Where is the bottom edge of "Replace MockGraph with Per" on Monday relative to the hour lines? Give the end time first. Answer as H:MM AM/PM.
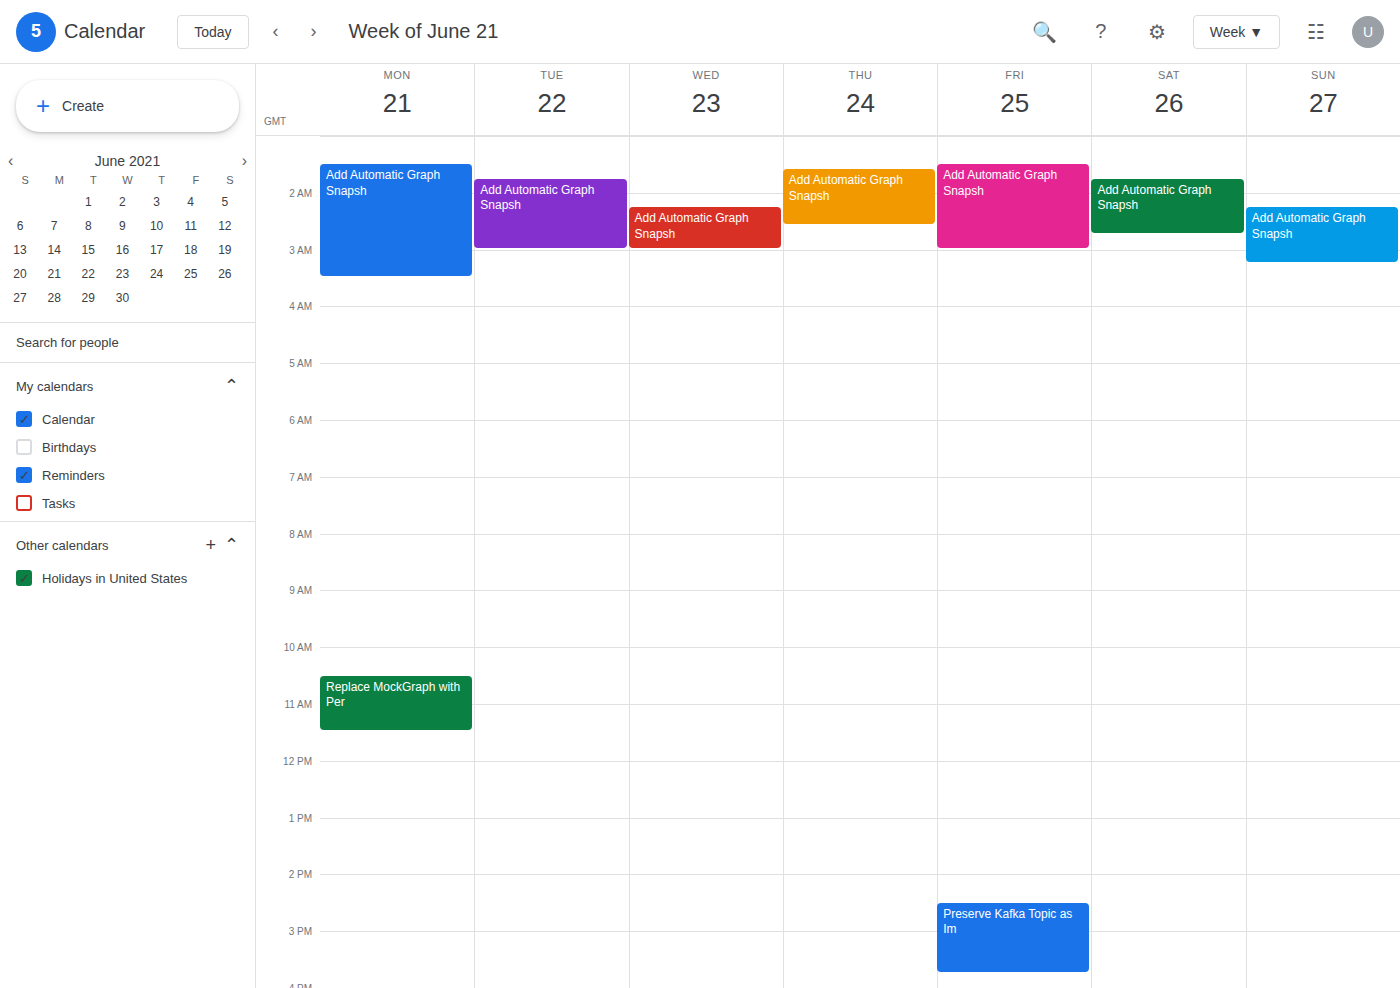
11:30 AM -- halfway between the 11 AM and 12 PM lines.